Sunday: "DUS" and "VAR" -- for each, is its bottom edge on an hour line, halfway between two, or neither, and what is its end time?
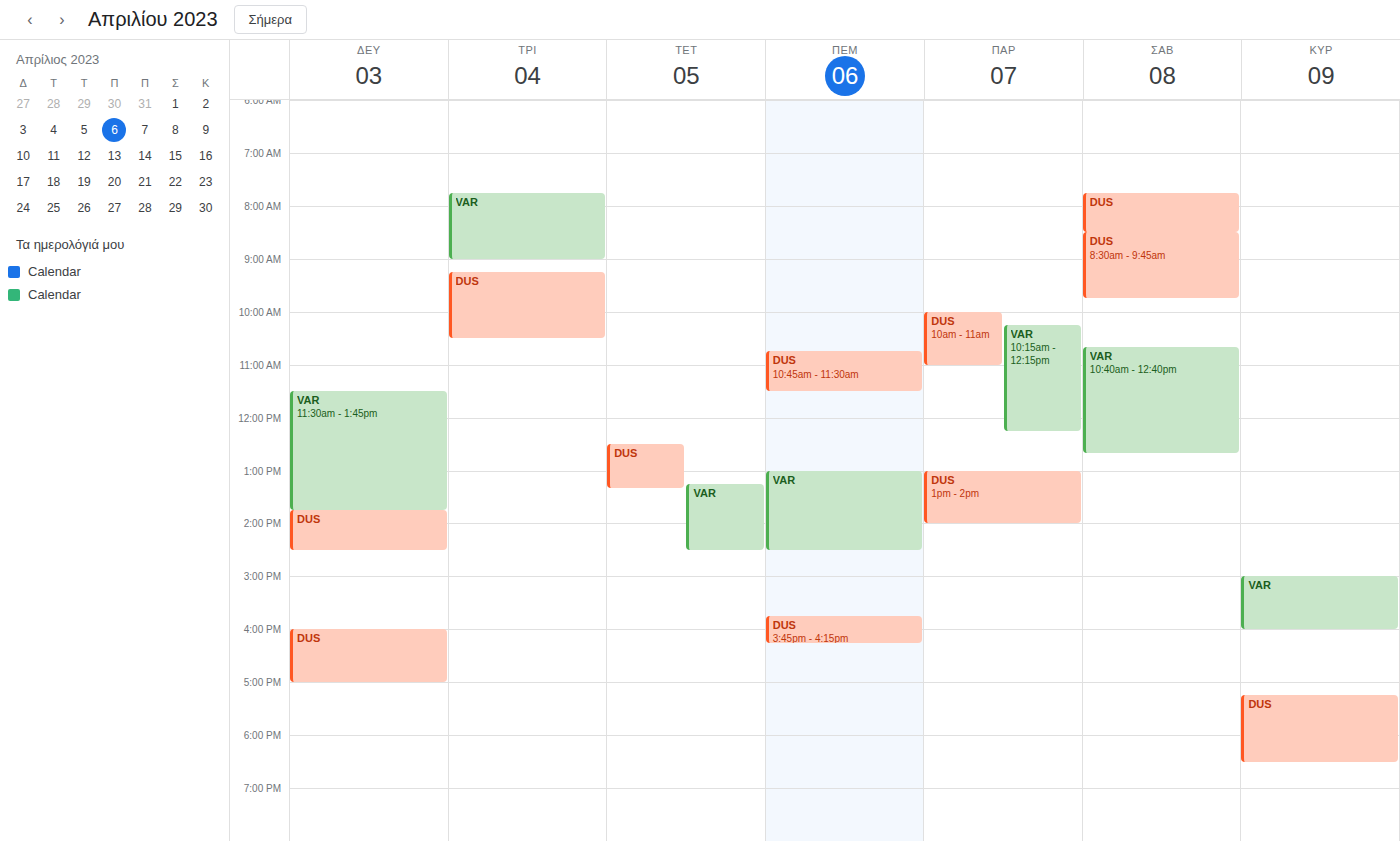
"DUS": 18:30, halfway between the 18:00 and 19:00 lines. "VAR": 16:00, exactly on the 16:00 line.